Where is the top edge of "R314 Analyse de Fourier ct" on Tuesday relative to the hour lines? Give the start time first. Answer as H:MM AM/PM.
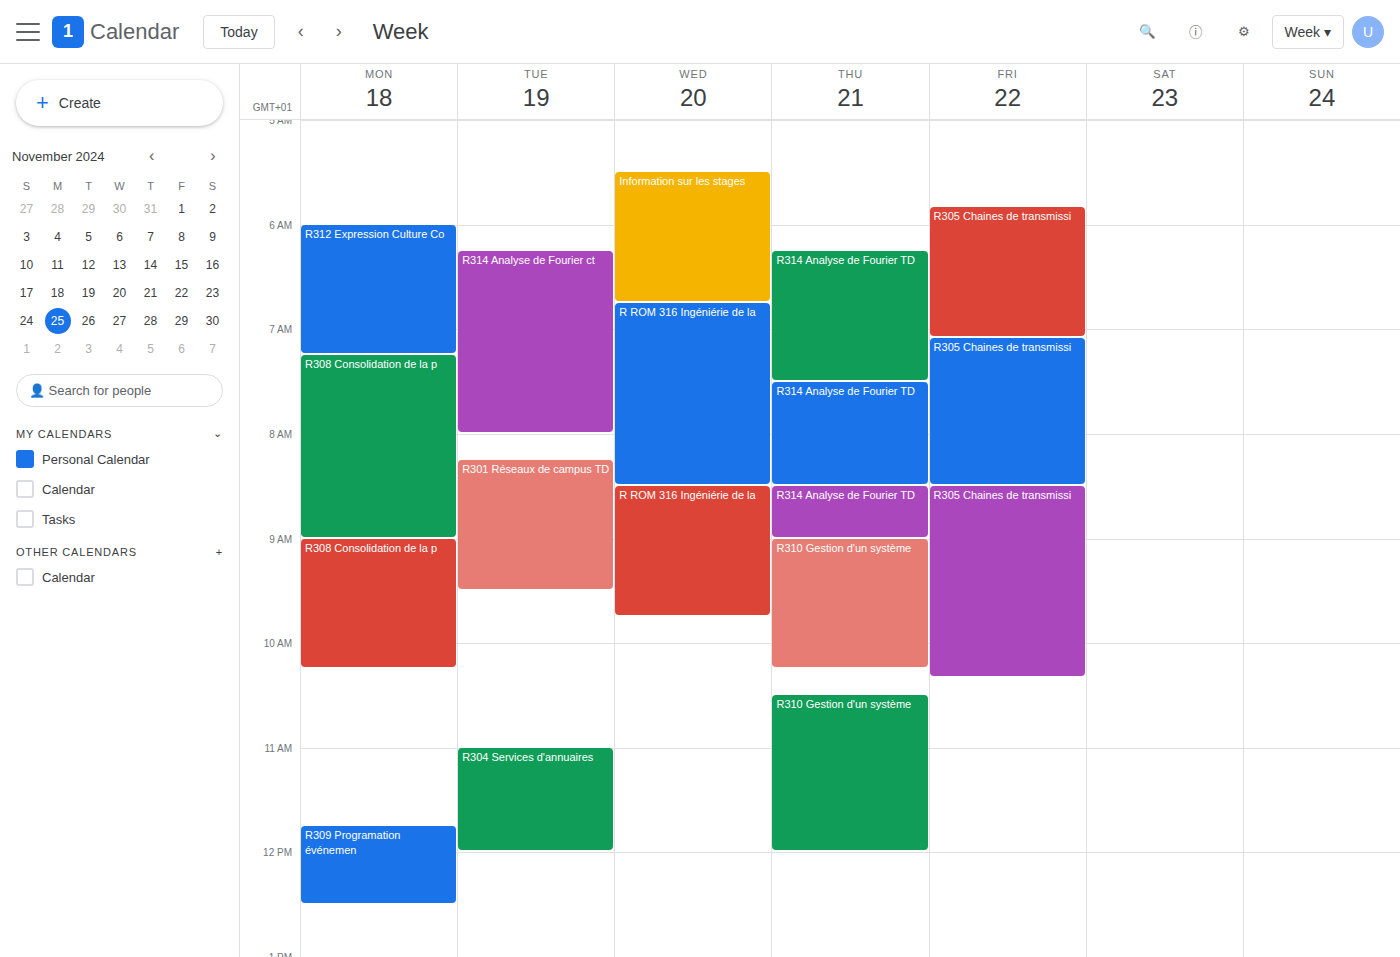
6:15 AM -- neither: a quarter of the way from the 6 AM line to the 7 AM line.